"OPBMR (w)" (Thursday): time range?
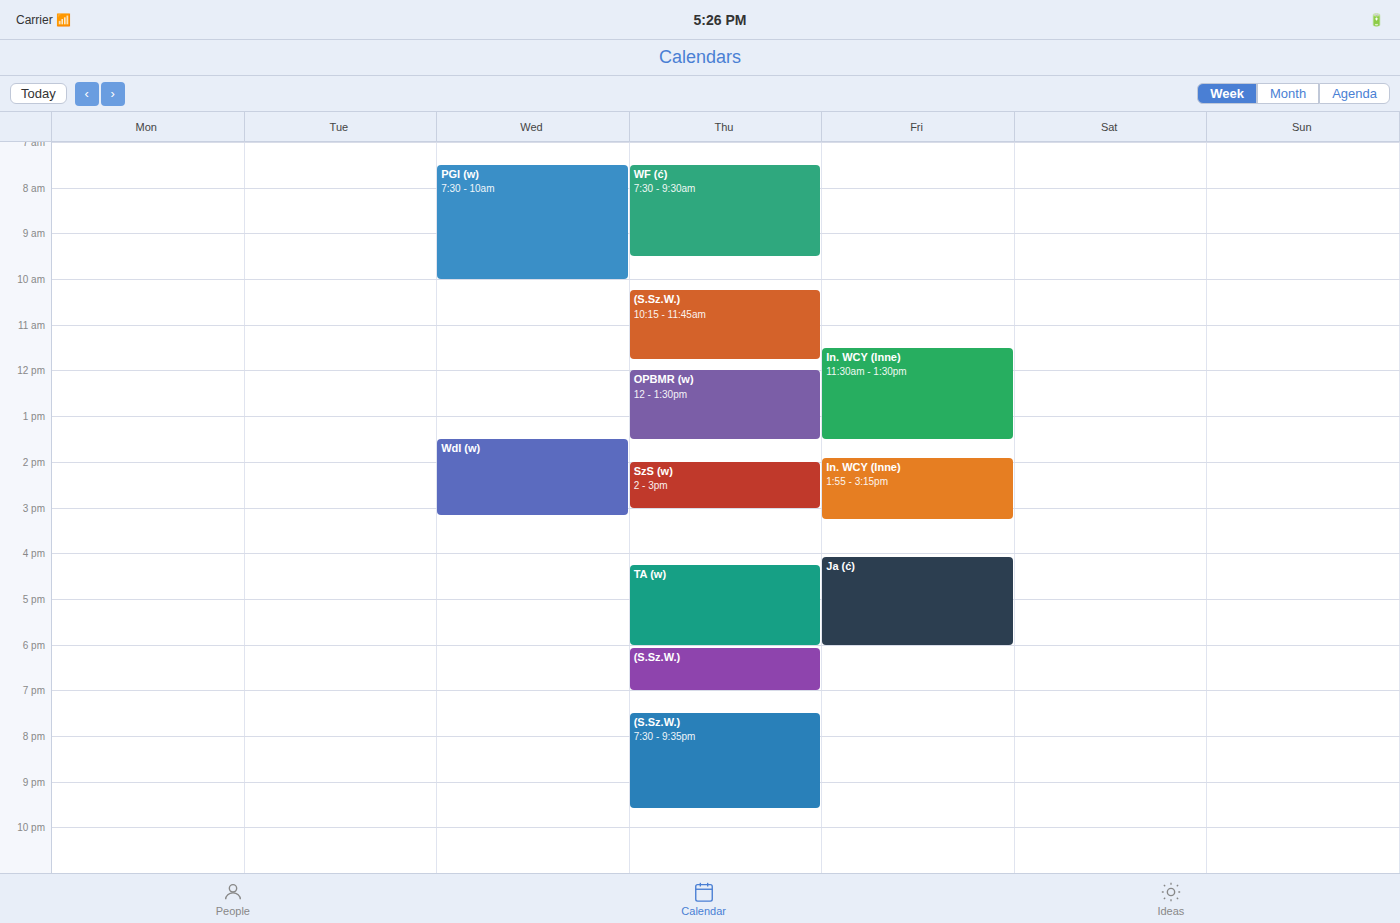
12:00 PM to 1:30 PM